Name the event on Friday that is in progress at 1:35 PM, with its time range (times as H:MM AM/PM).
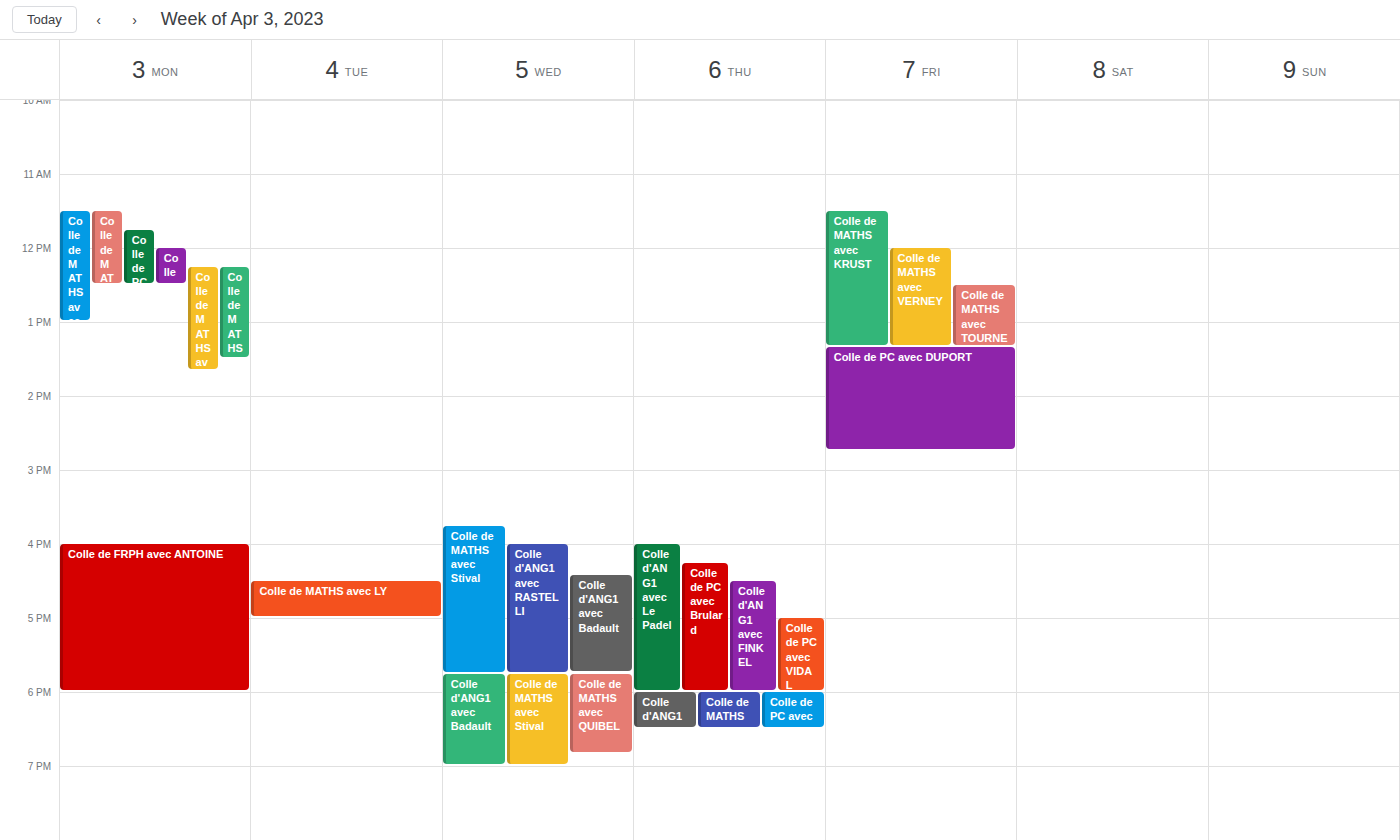
"Colle de PC avec DUPORT", 1:20 PM to 2:45 PM